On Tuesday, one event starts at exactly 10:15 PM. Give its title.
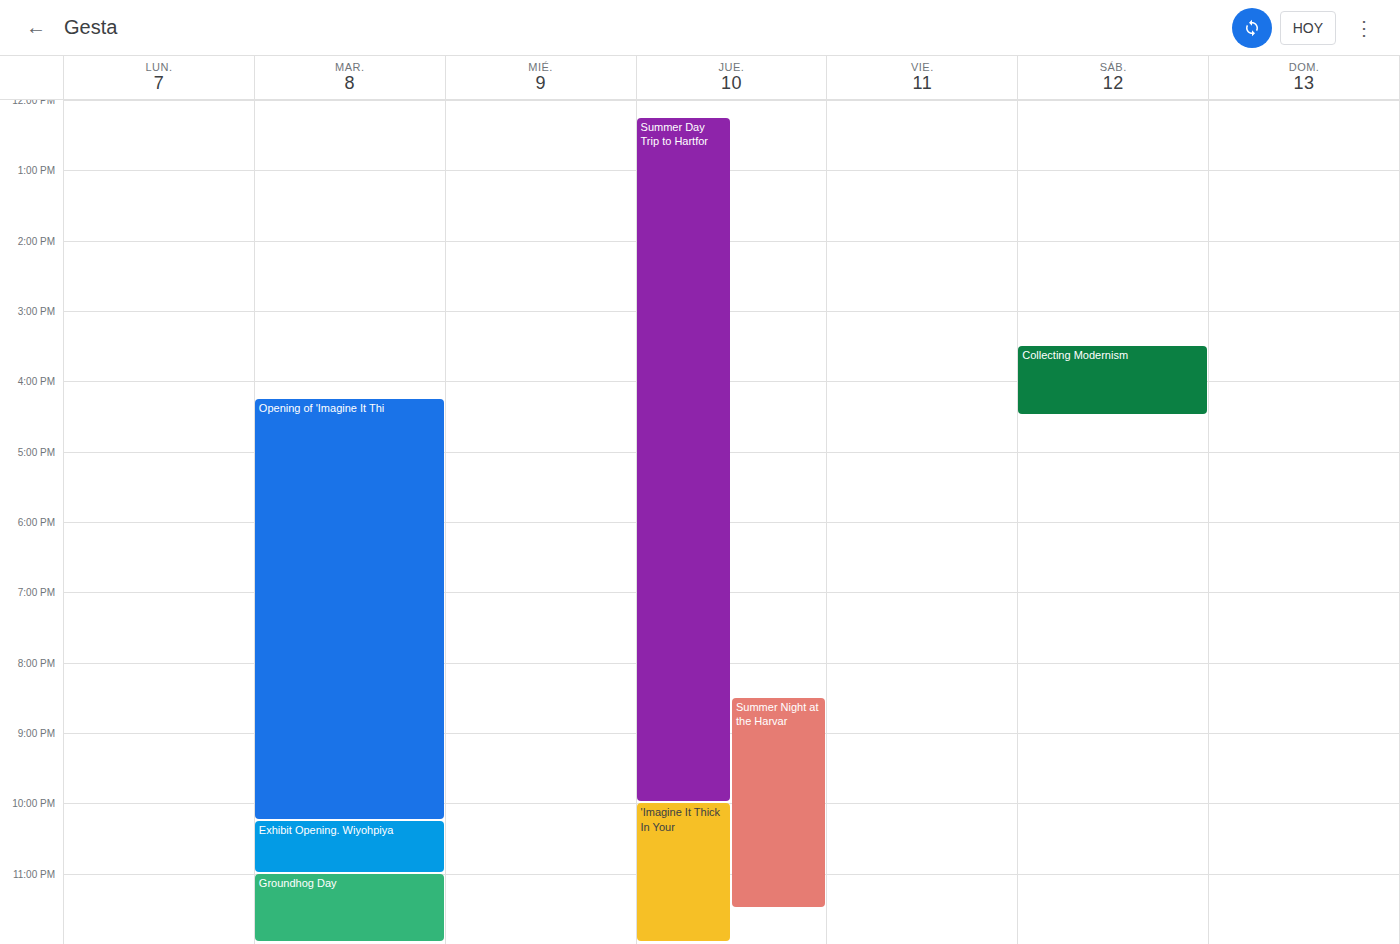
"Exhibit Opening. Wiyohpiya"